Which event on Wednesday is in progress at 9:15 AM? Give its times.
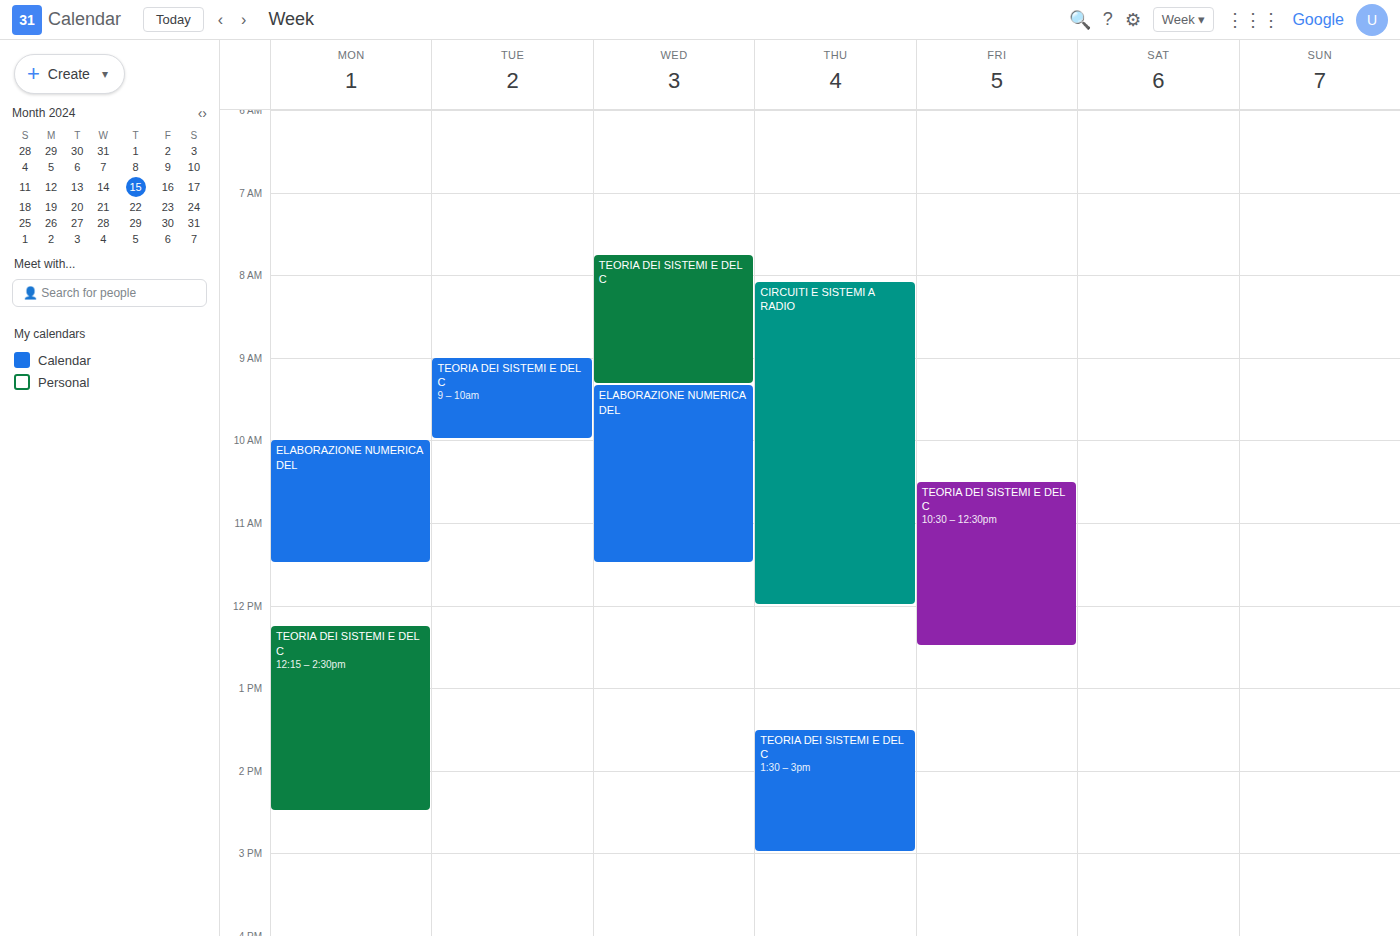
"TEORIA DEI SISTEMI E DEL C", 7:45 AM to 9:20 AM